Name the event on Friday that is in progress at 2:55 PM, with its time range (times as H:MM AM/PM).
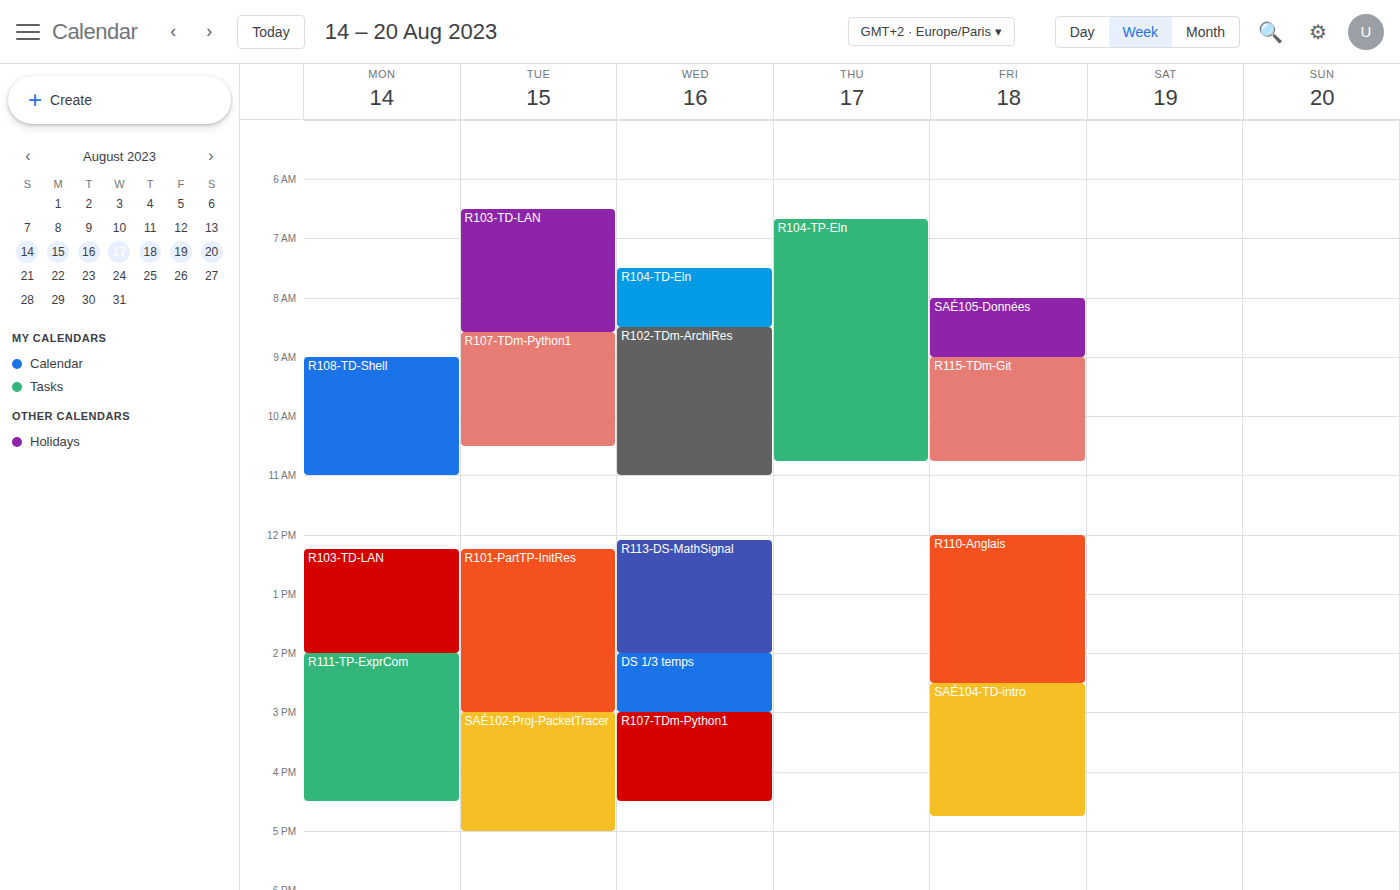
"SAÉ104-TD-intro", 2:30 PM to 4:45 PM